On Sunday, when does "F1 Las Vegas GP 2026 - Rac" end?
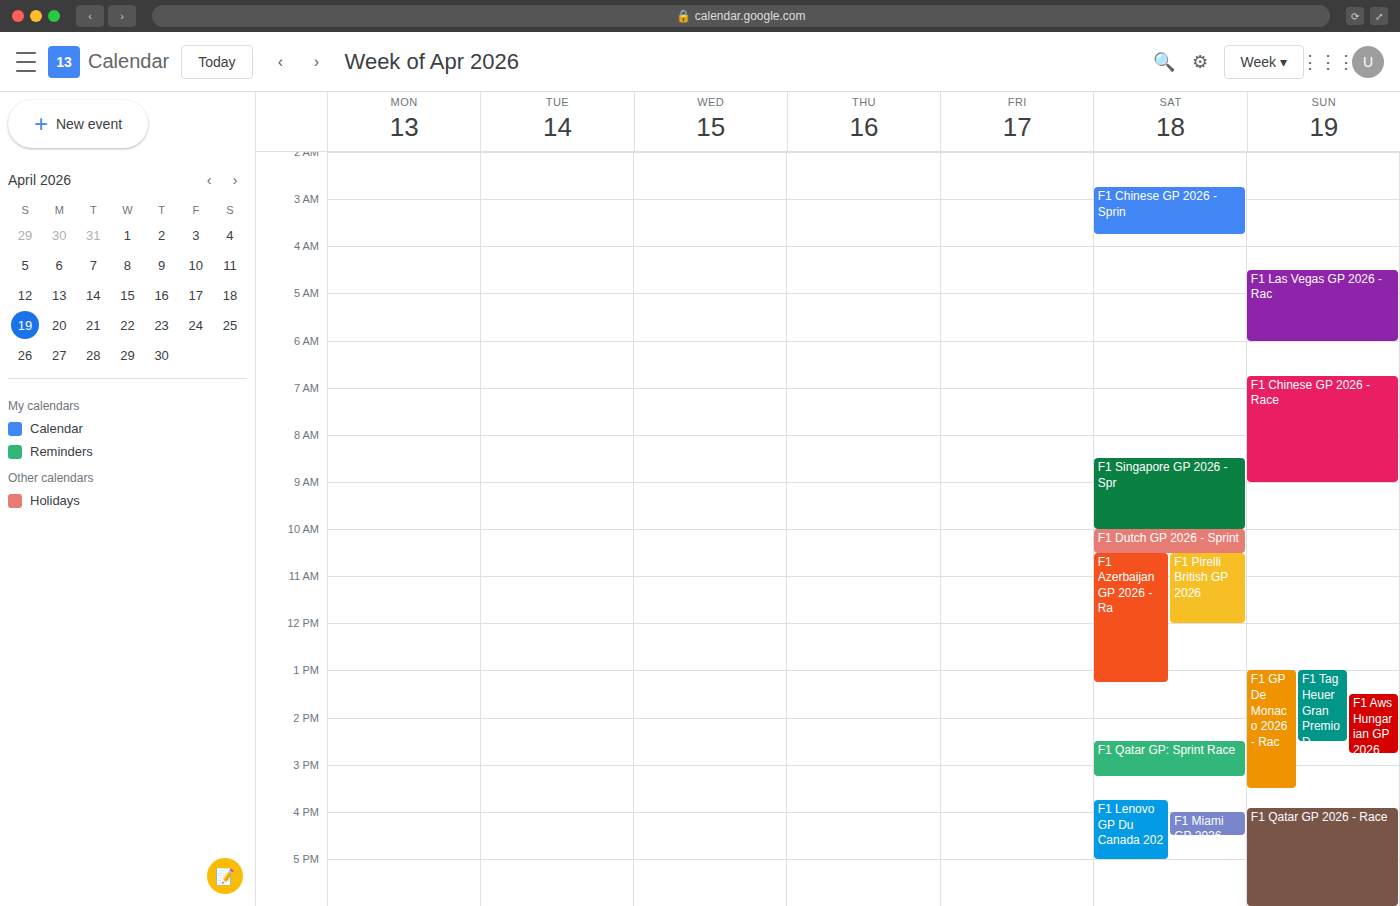
6:00 AM